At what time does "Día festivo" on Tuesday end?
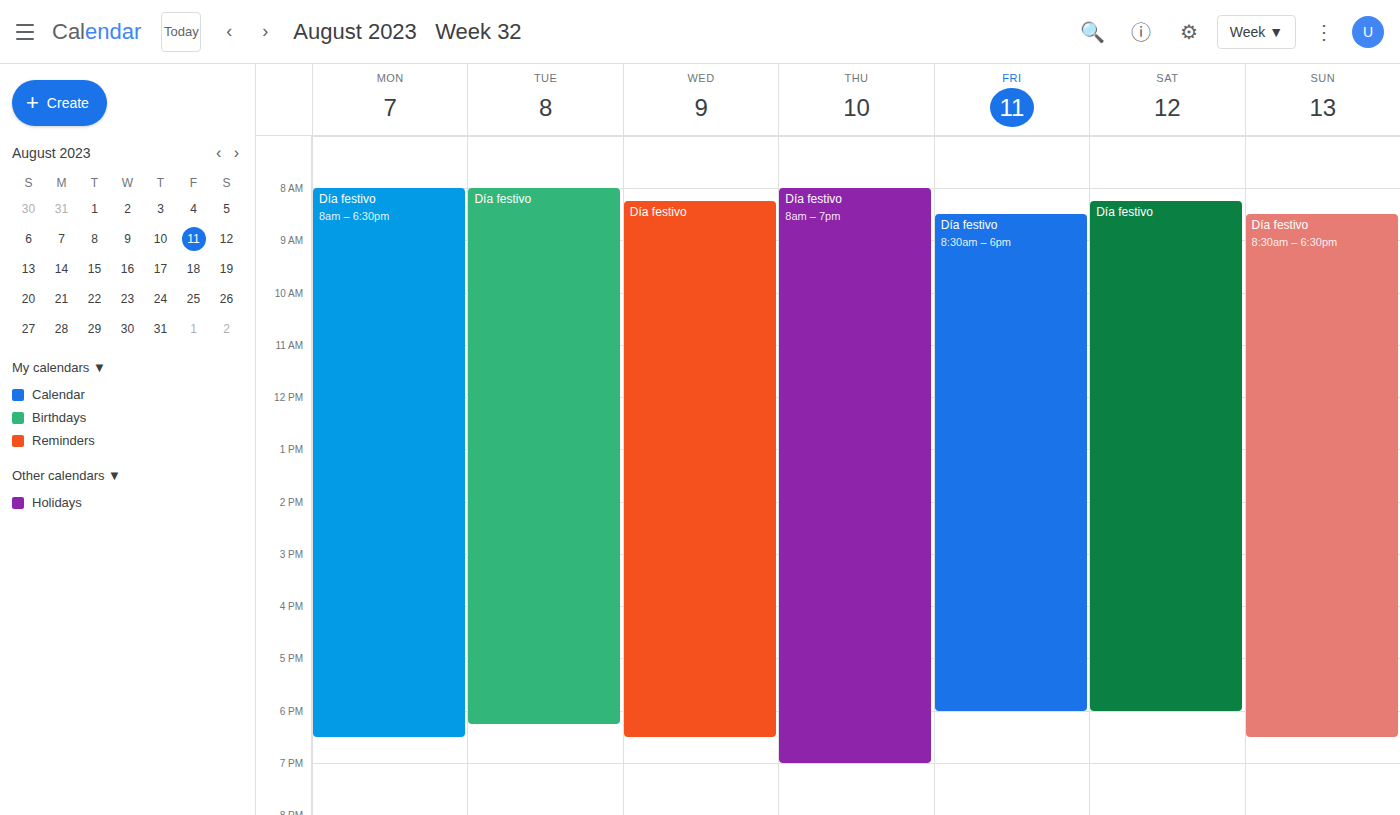
6:15 PM